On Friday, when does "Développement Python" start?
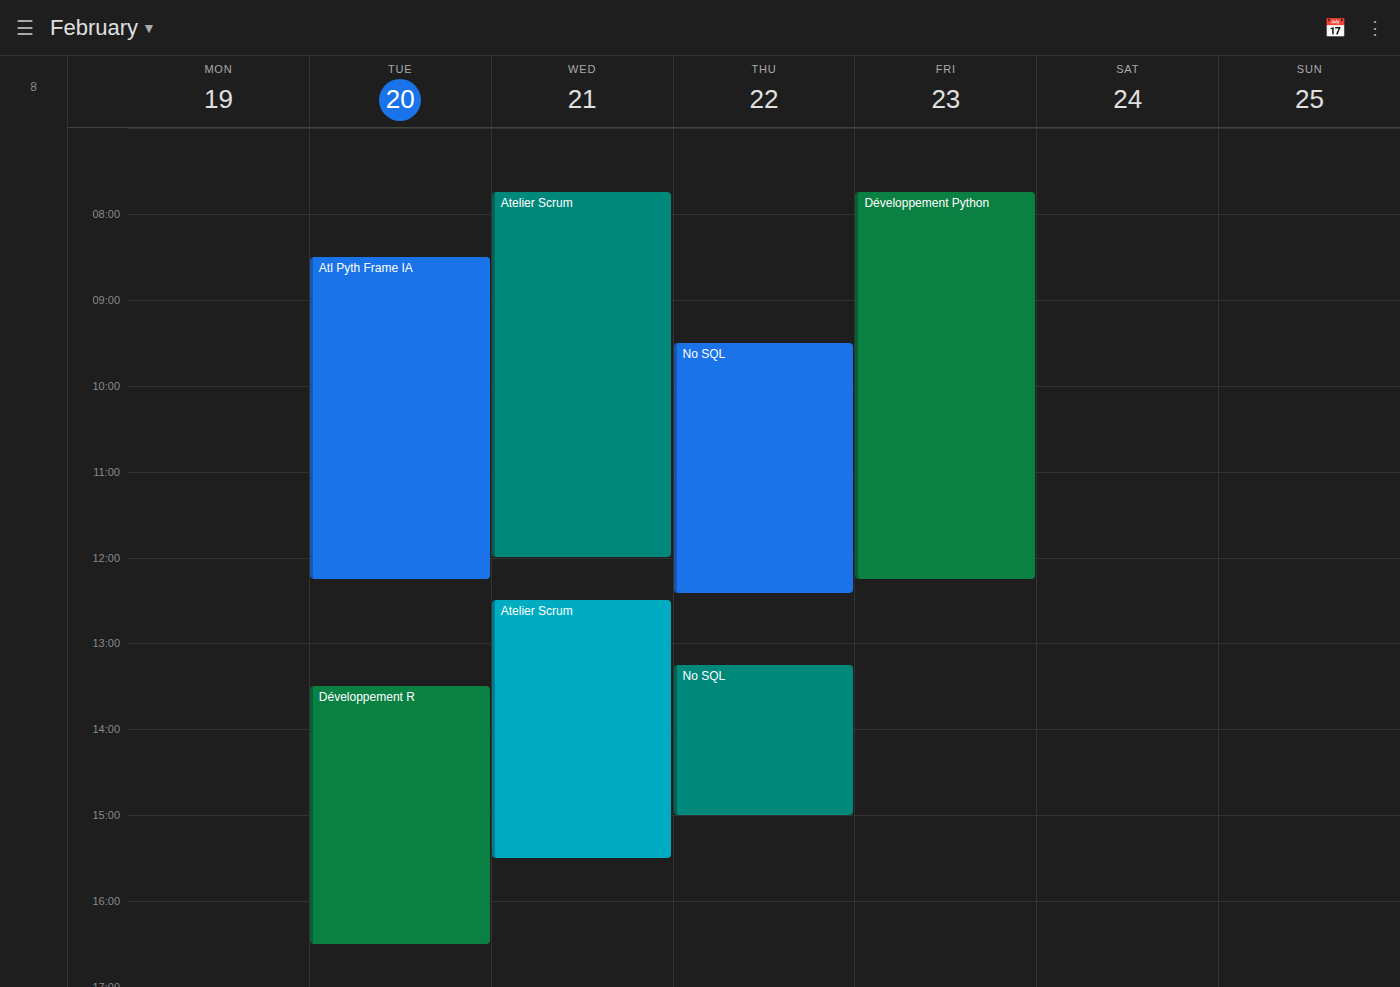
7:45 AM